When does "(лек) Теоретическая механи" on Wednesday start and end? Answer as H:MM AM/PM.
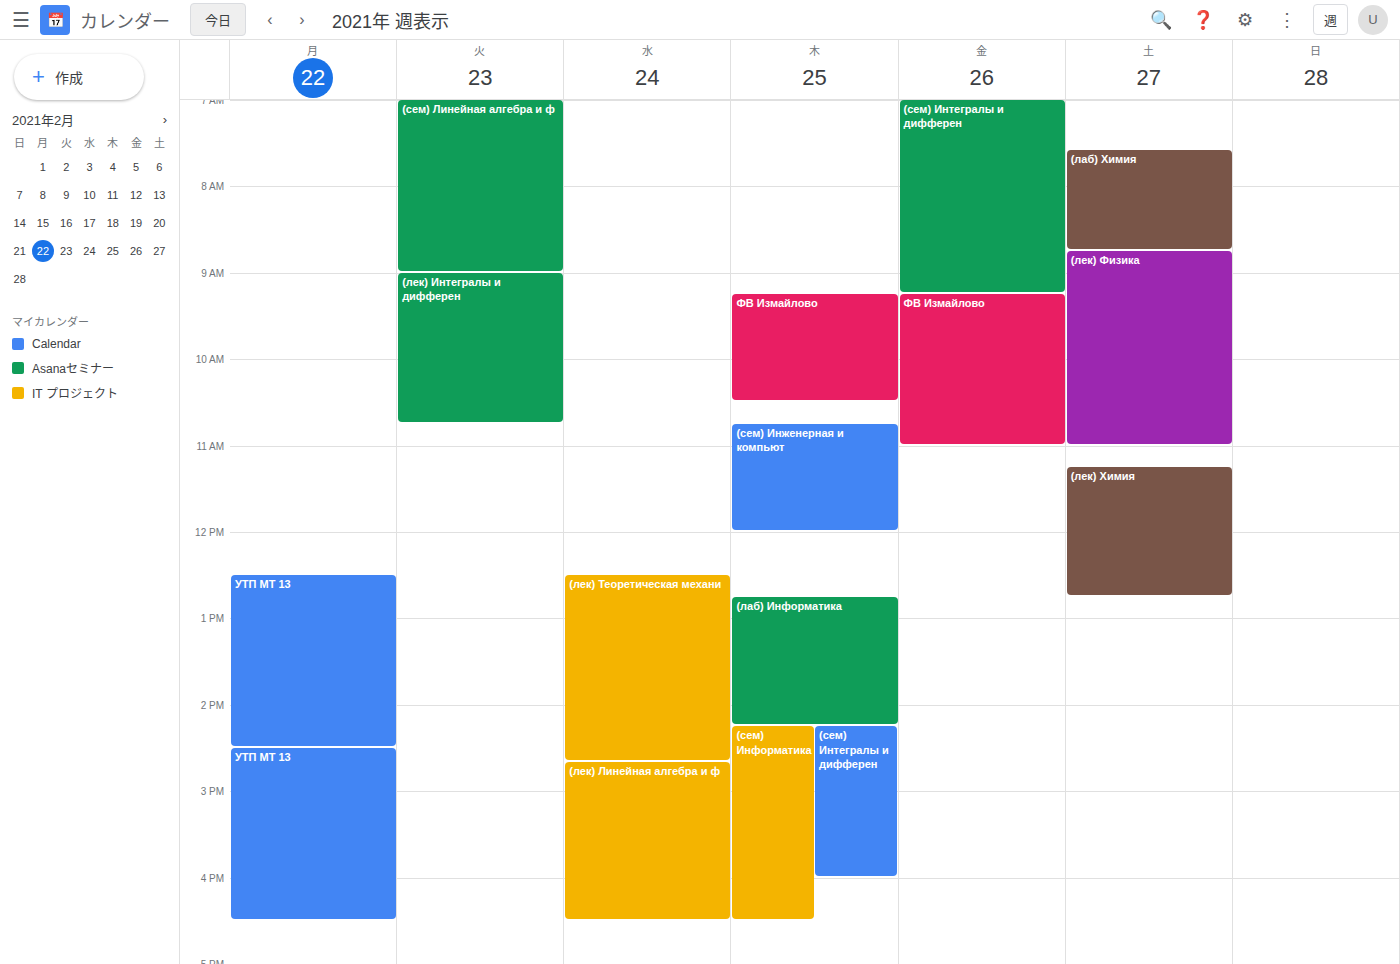
12:30 PM to 2:40 PM